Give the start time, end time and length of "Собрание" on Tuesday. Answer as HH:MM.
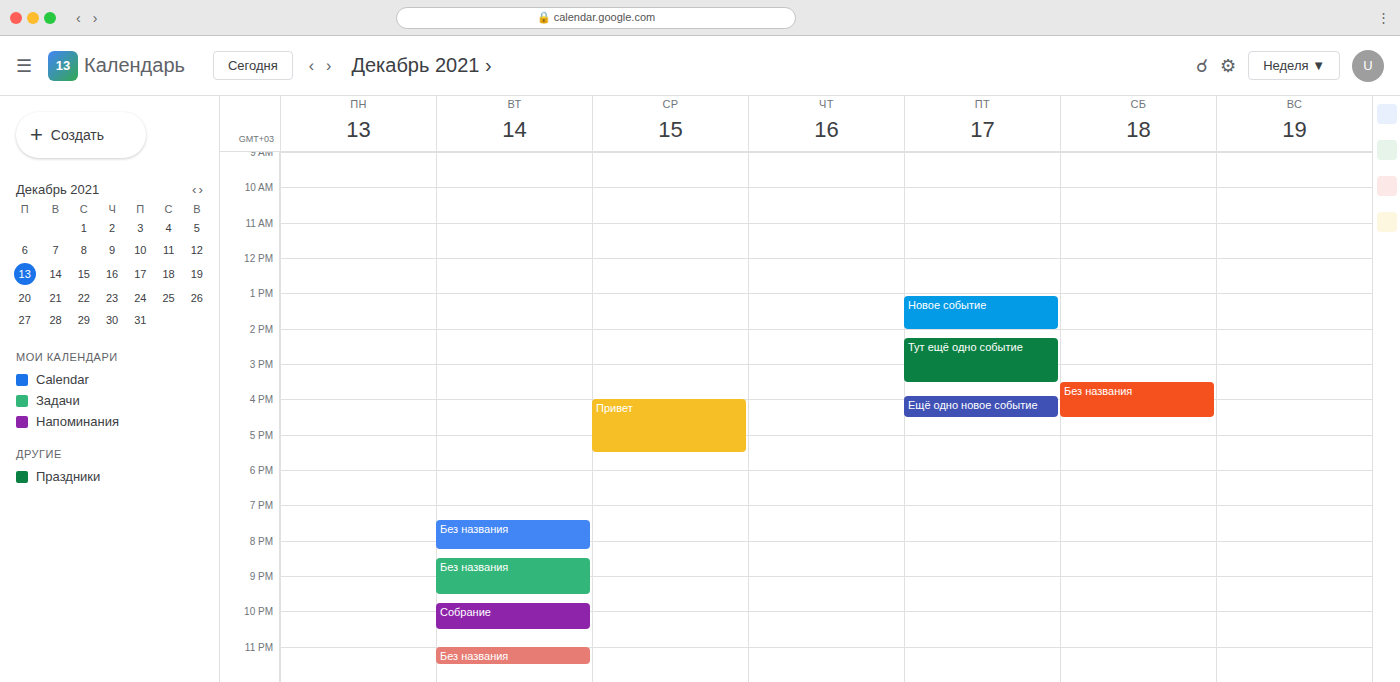
21:45 to 22:30, 45 minutes